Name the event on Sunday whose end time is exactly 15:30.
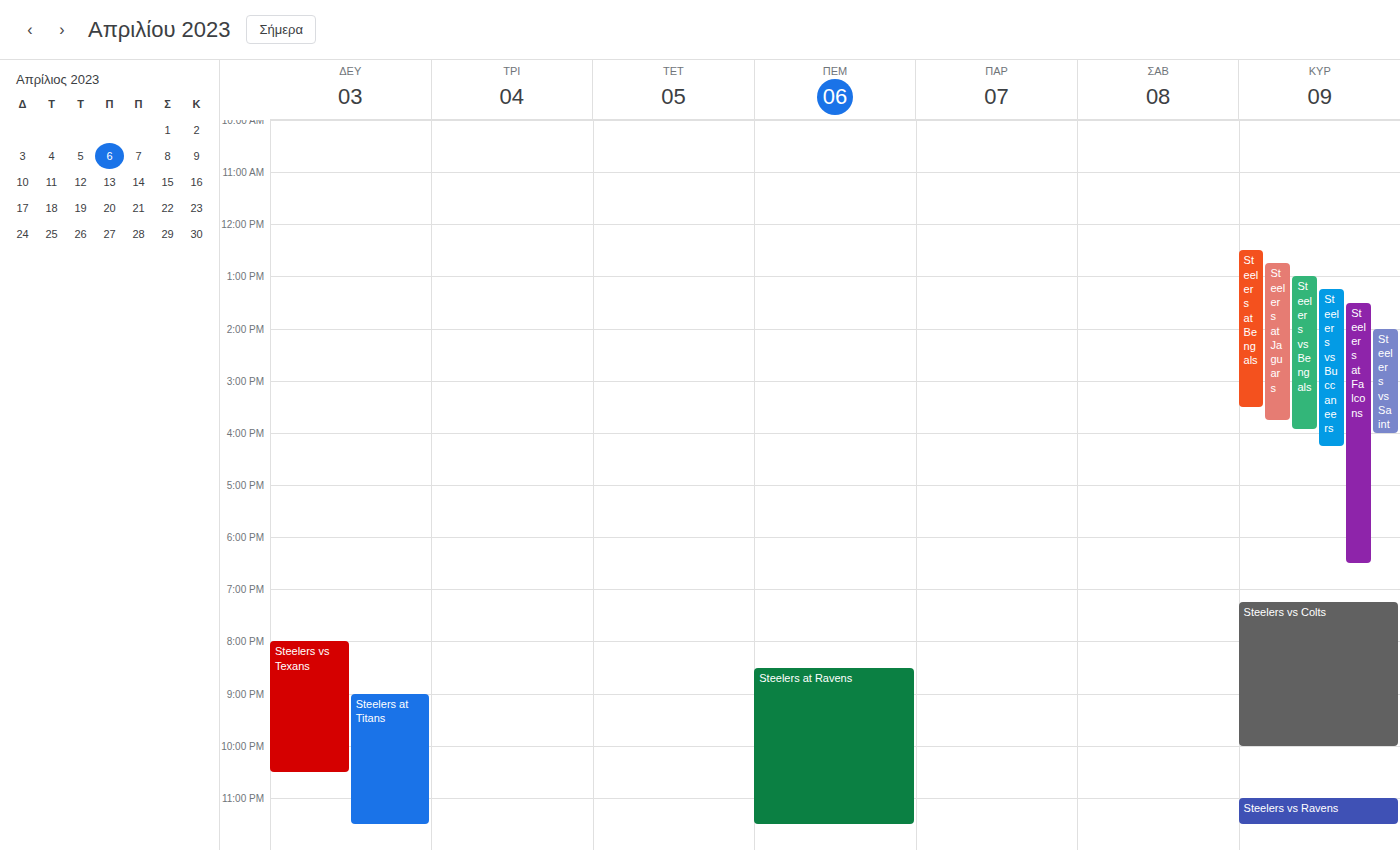
"Steelers at Bengals"